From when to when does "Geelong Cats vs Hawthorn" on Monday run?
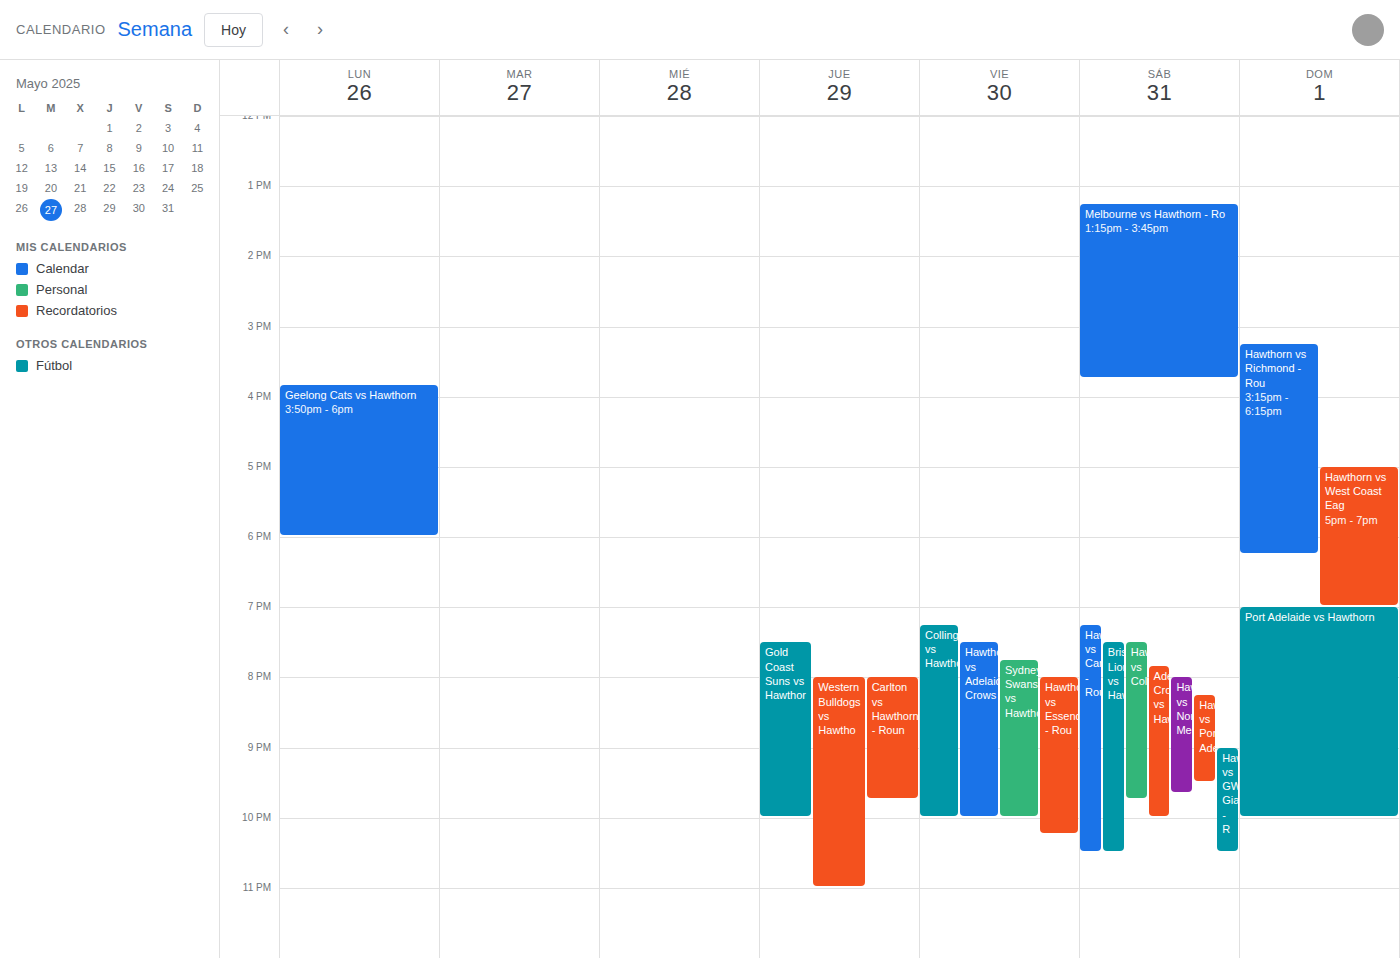
3:50 PM to 6:00 PM